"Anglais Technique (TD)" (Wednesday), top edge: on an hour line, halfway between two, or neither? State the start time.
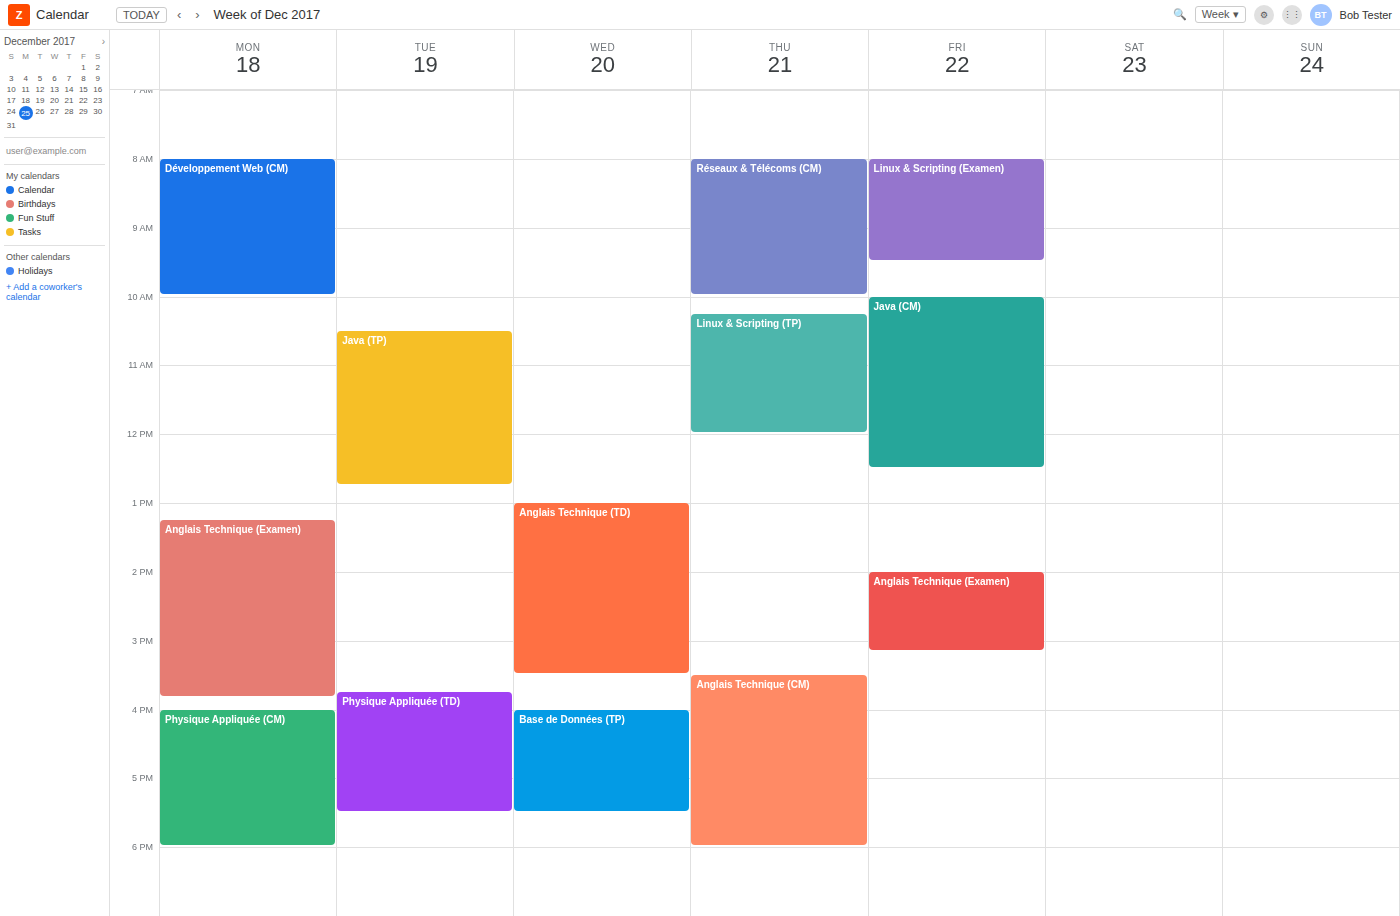
1:00 PM -- exactly on the 1 PM line.